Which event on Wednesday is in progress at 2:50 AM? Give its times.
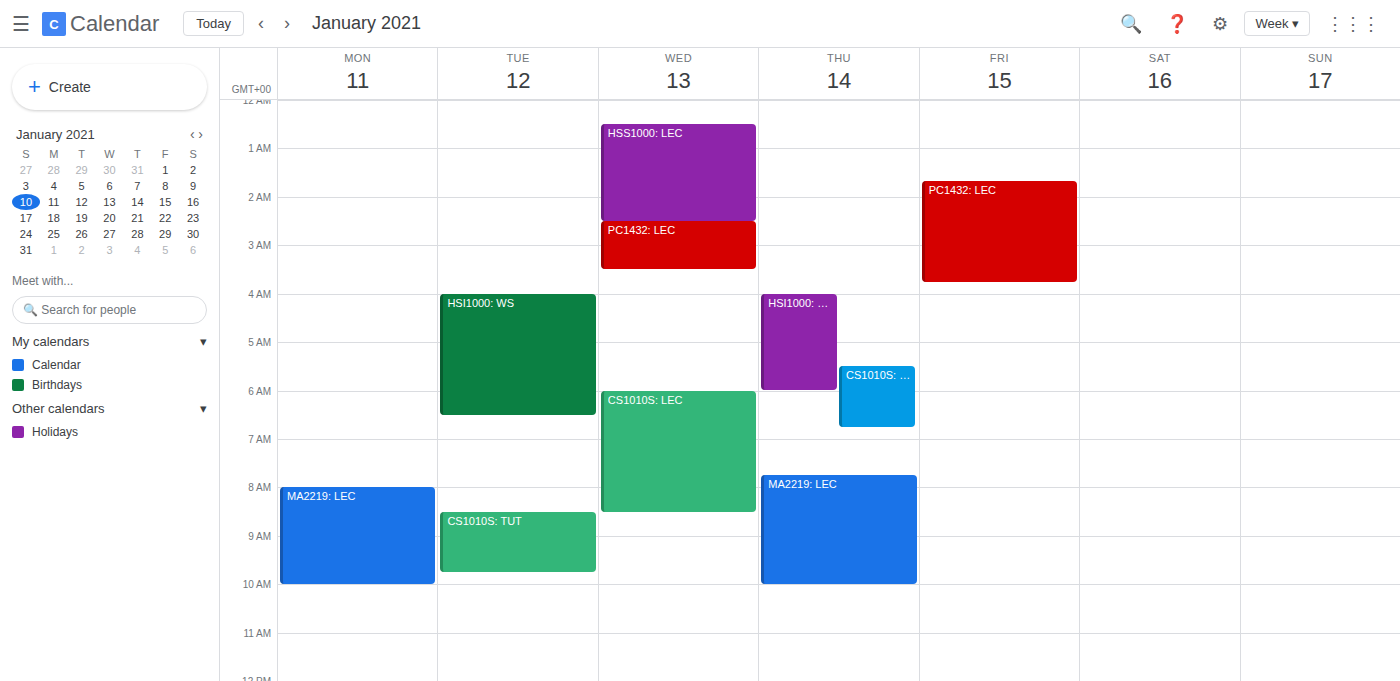
"PC1432: LEC", 2:30 AM to 3:30 AM